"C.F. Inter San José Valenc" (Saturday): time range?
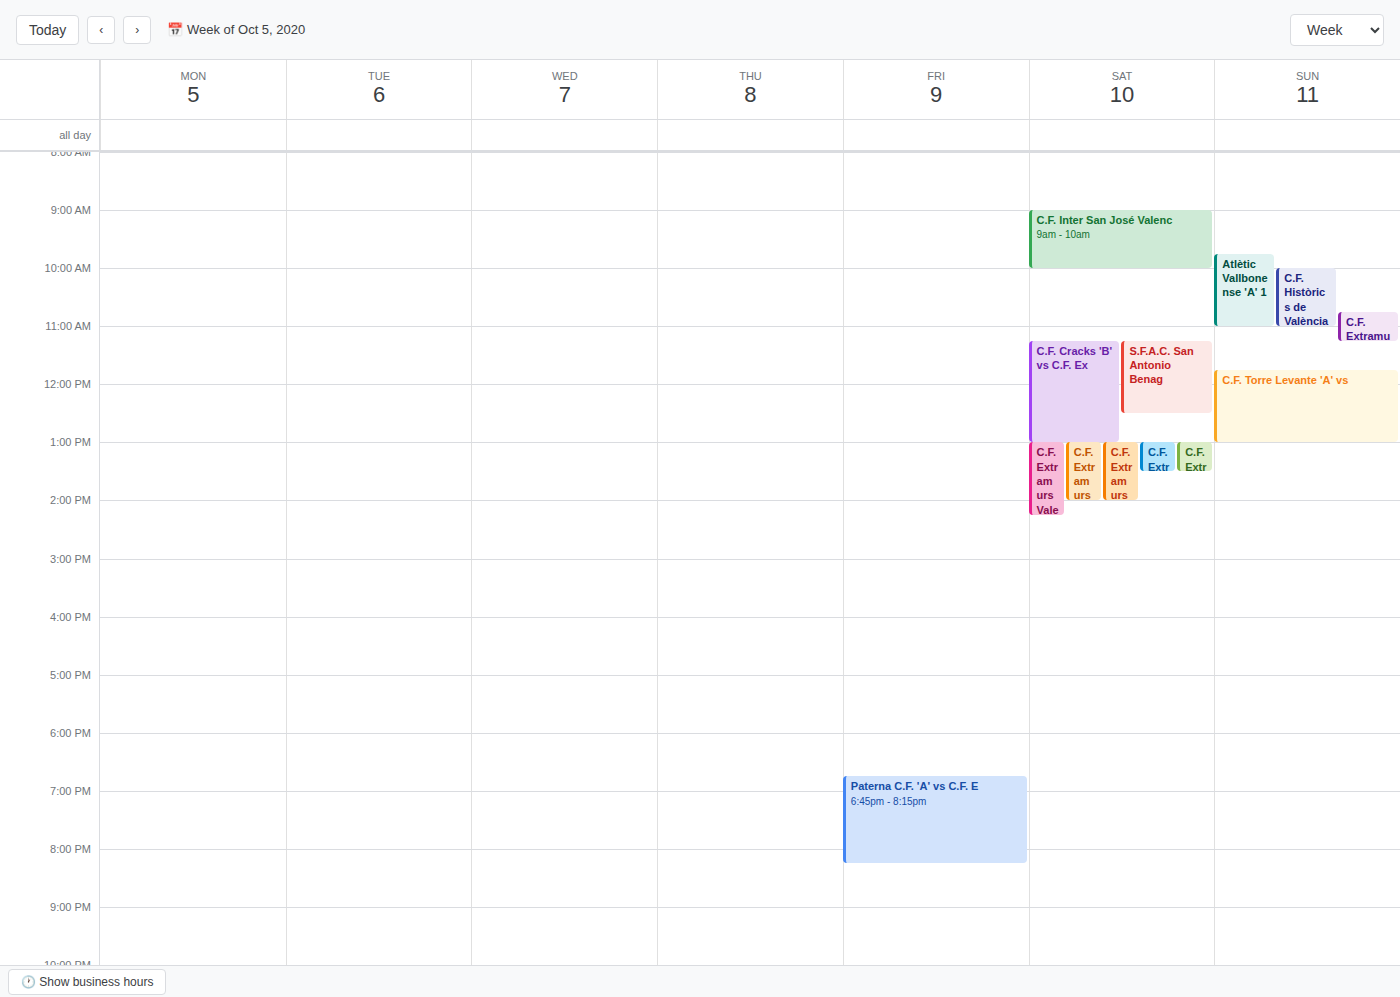
9:00 AM to 10:00 AM